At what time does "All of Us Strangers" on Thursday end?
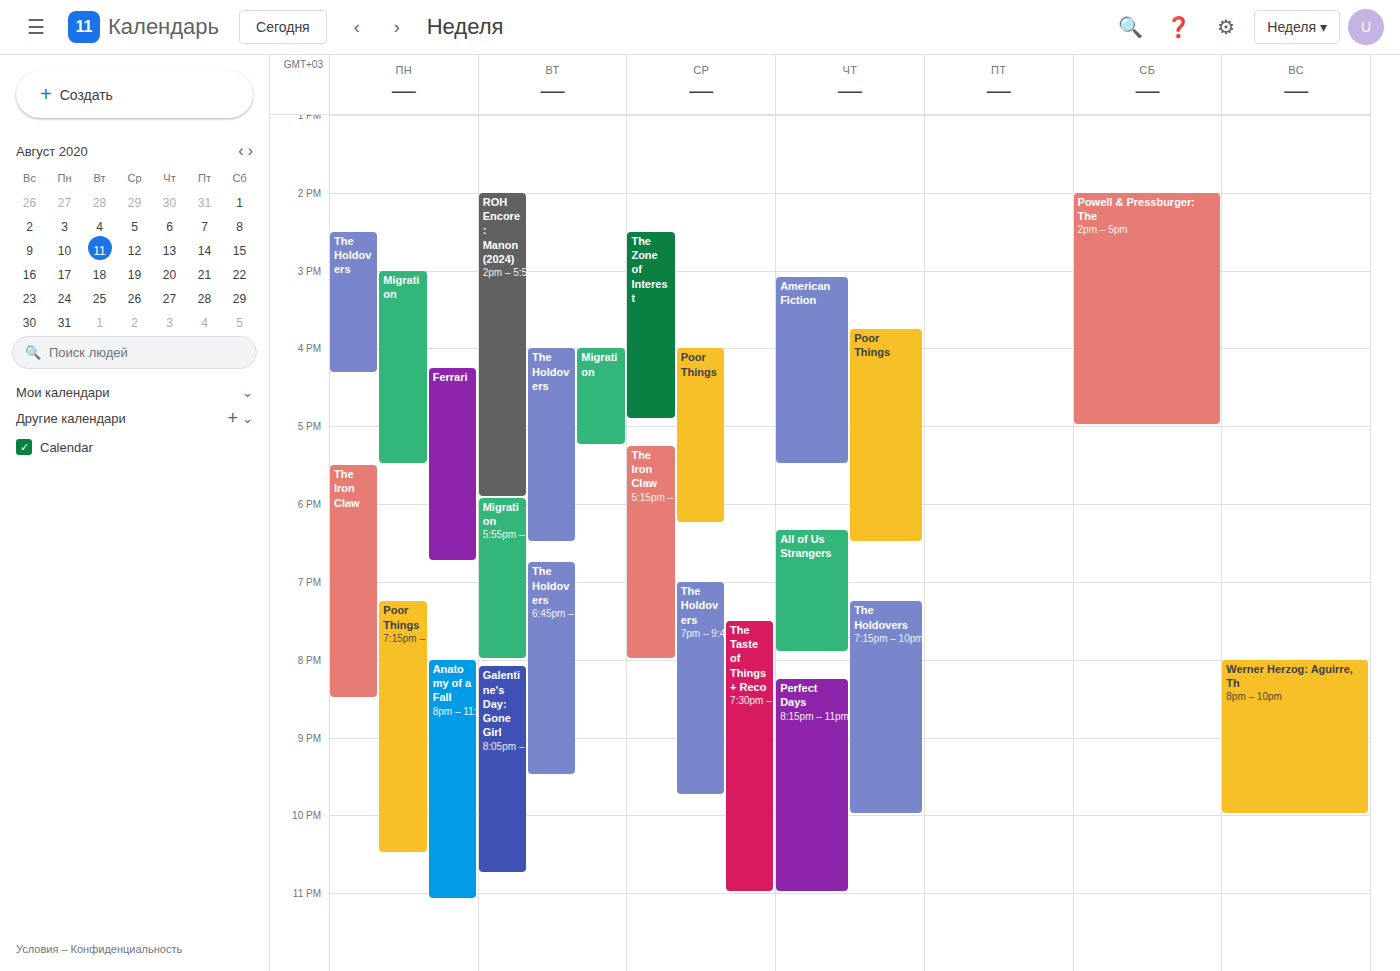
19:55